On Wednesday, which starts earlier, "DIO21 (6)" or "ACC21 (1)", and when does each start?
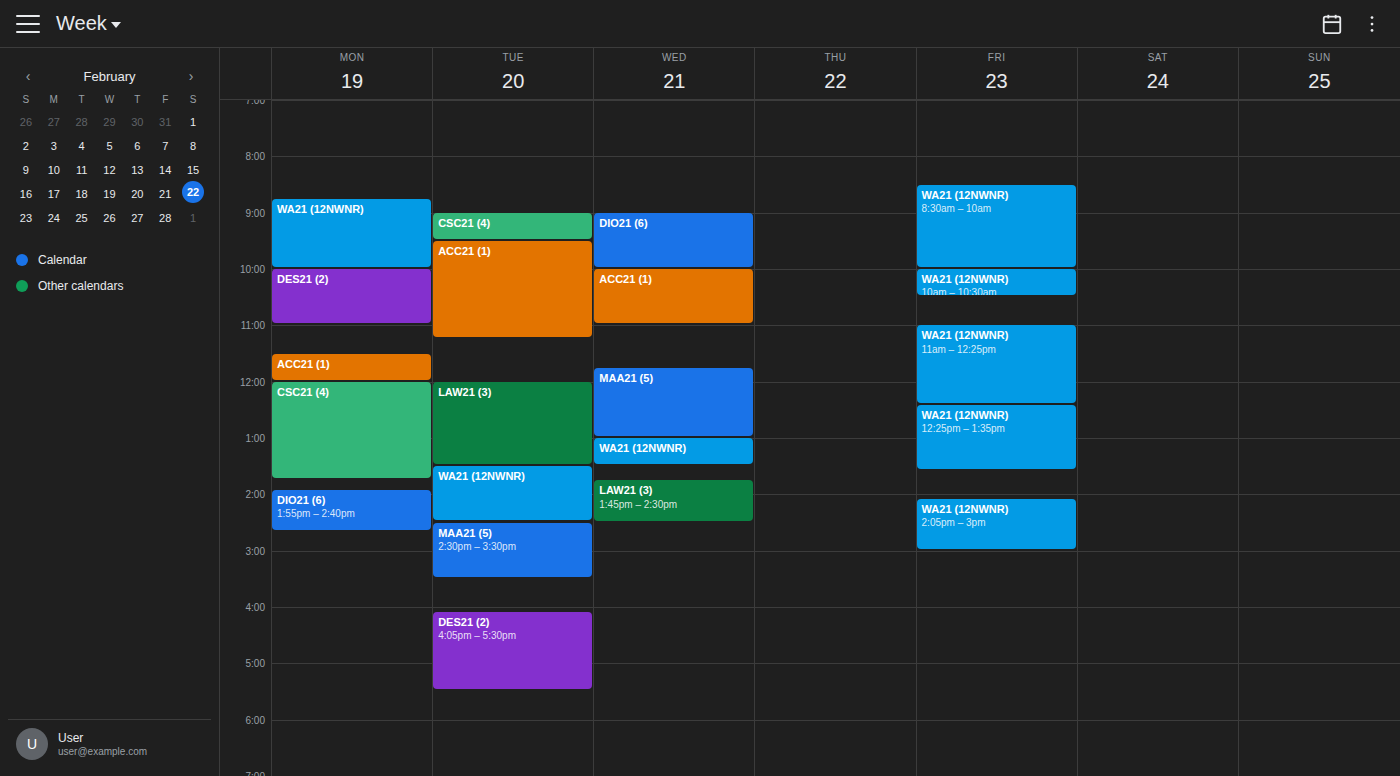
"DIO21 (6)" 09:00; "ACC21 (1)" 10:00.